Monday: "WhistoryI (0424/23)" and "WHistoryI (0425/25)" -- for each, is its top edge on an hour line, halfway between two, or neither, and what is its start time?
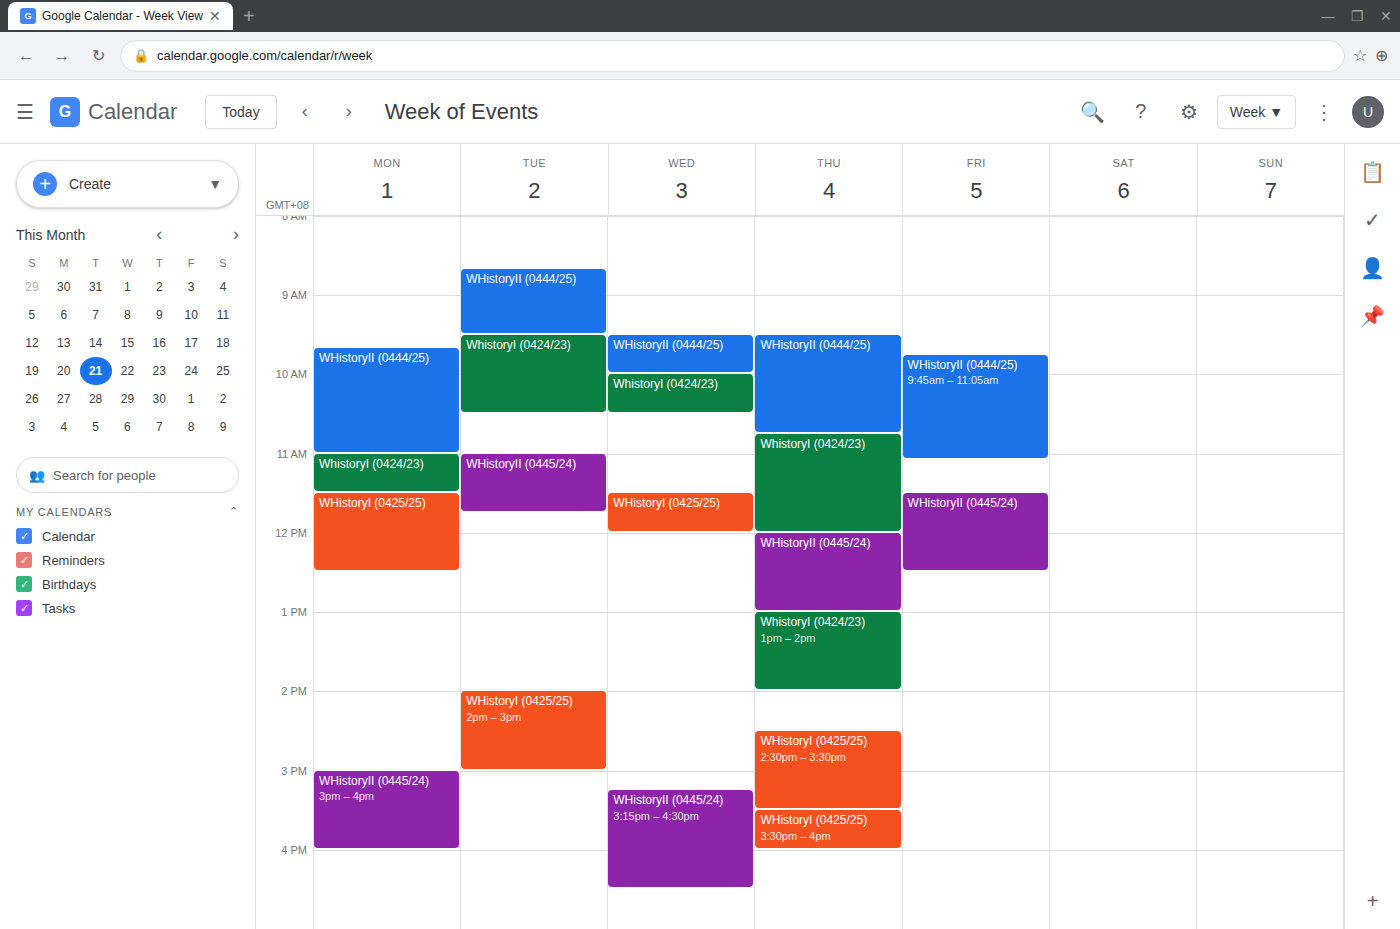
"WhistoryI (0424/23)": 11:00, exactly on the 11:00 line. "WHistoryI (0425/25)": 11:30, halfway between the 11:00 and 12:00 lines.